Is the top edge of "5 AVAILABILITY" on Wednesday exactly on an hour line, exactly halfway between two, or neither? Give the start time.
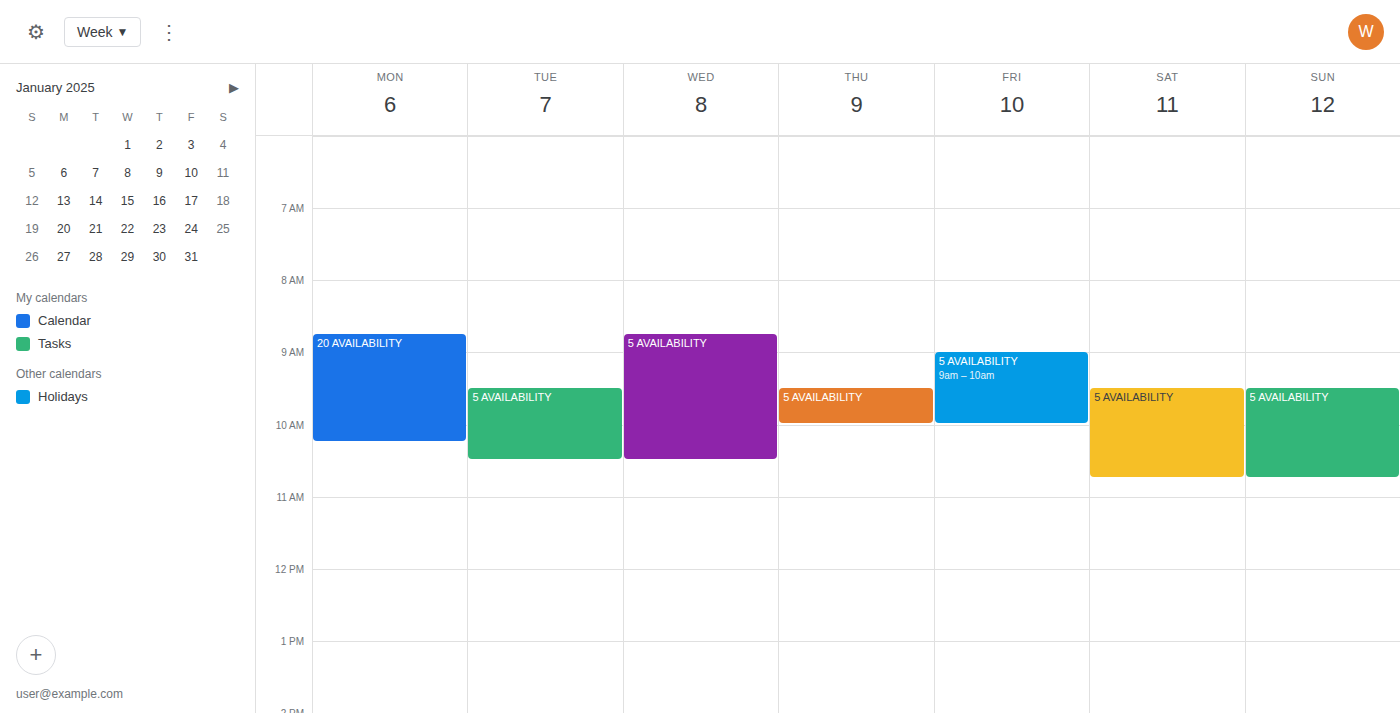
08:45 -- neither: three quarters of the way from the 08:00 line to the 09:00 line.